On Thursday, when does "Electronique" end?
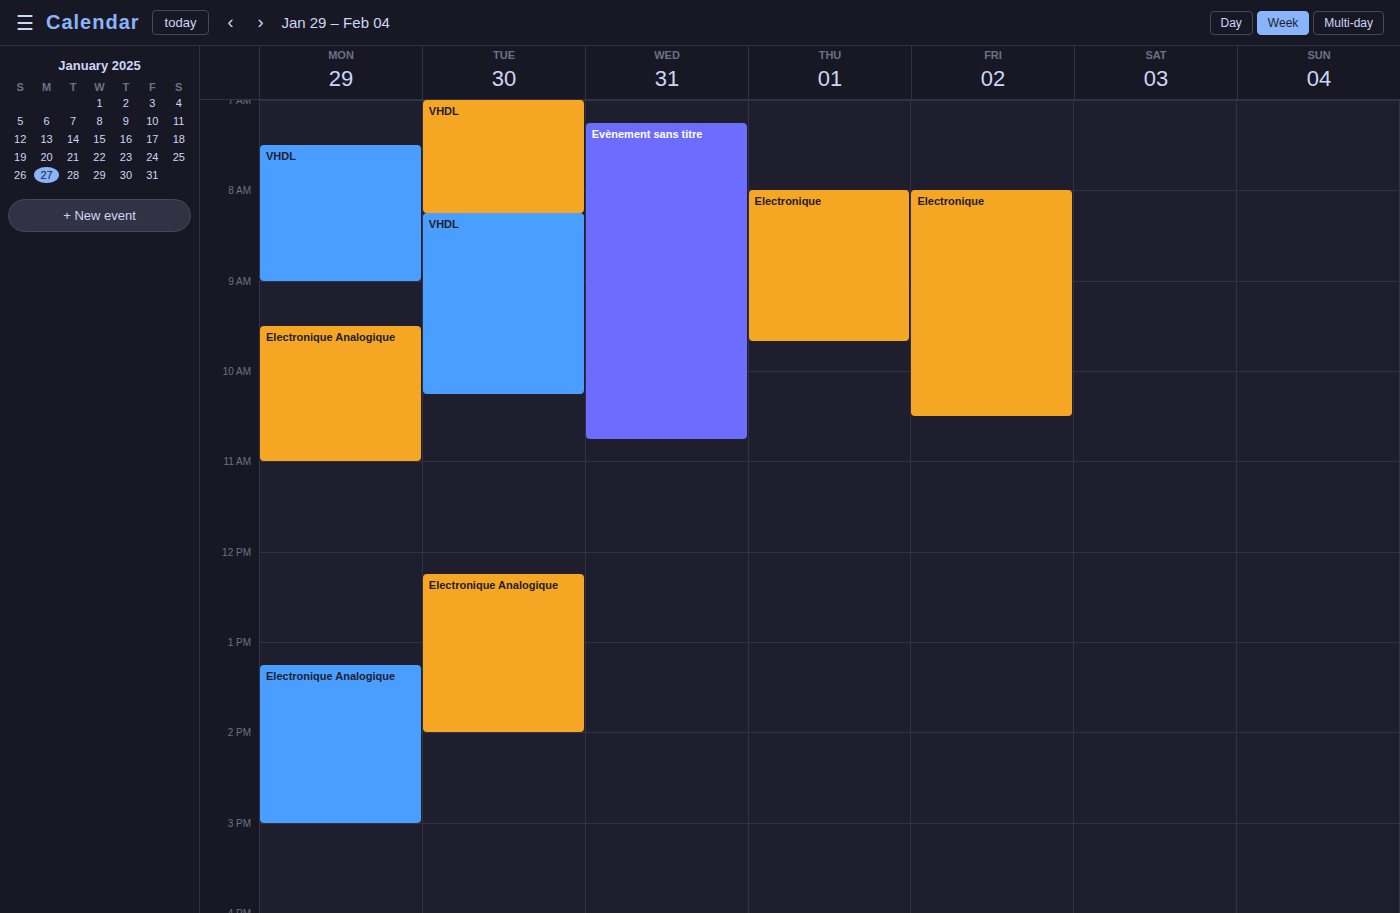
9:40 AM